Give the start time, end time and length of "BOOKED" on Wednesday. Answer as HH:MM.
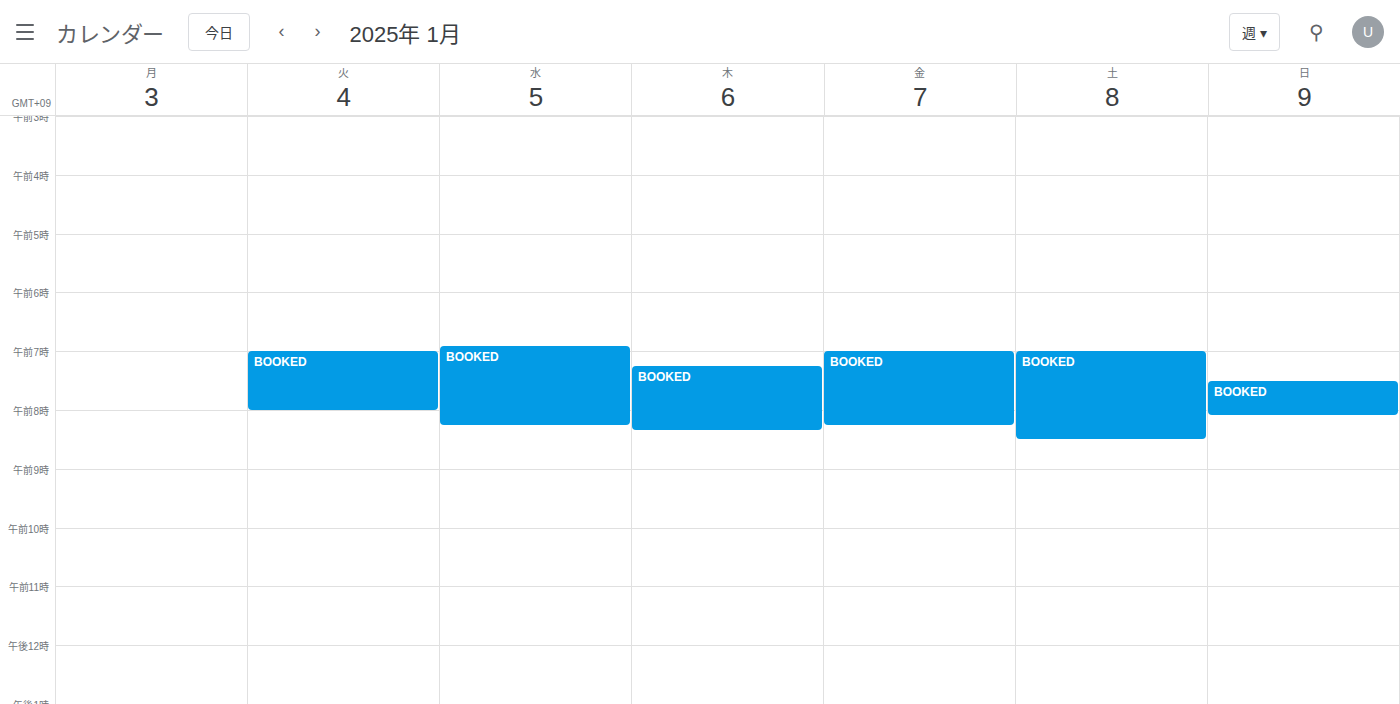
06:55 to 08:15, 1 hour 20 minutes